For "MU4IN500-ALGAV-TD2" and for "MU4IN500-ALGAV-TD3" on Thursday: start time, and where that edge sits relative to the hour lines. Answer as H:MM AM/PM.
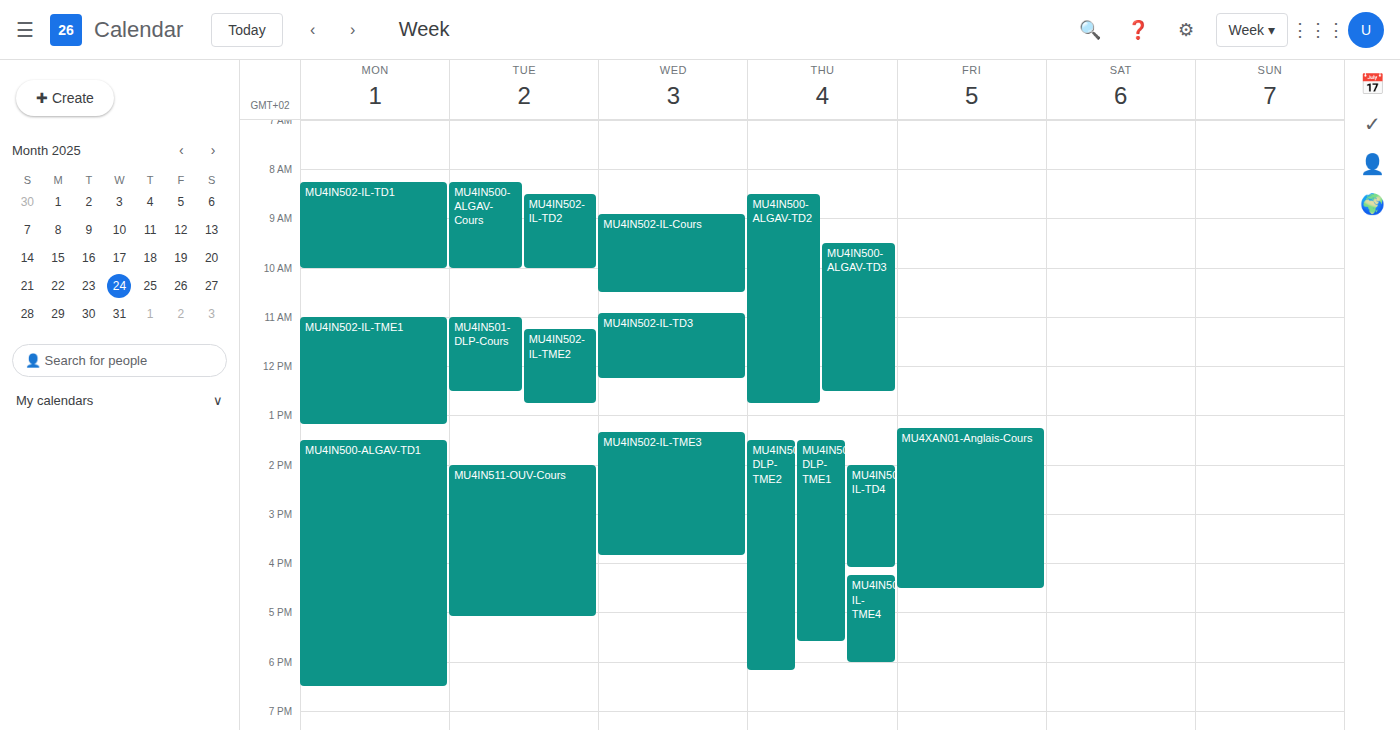
"MU4IN500-ALGAV-TD2": 8:30 AM, halfway between the 8 AM and 9 AM lines. "MU4IN500-ALGAV-TD3": 9:30 AM, halfway between the 9 AM and 10 AM lines.